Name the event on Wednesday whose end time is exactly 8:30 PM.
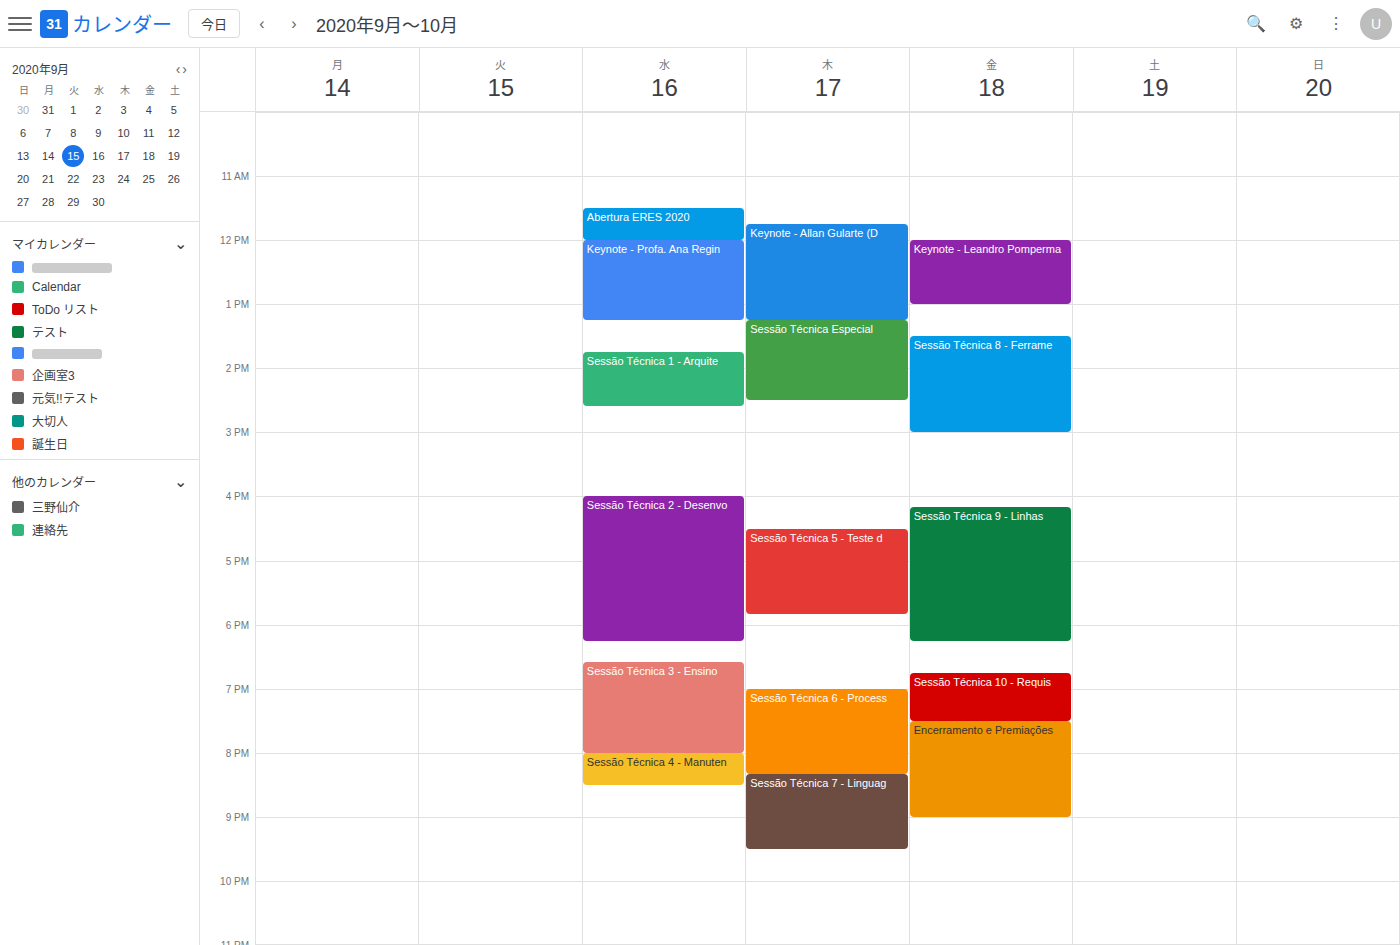
"Sessão Técnica 4 - Manuten"